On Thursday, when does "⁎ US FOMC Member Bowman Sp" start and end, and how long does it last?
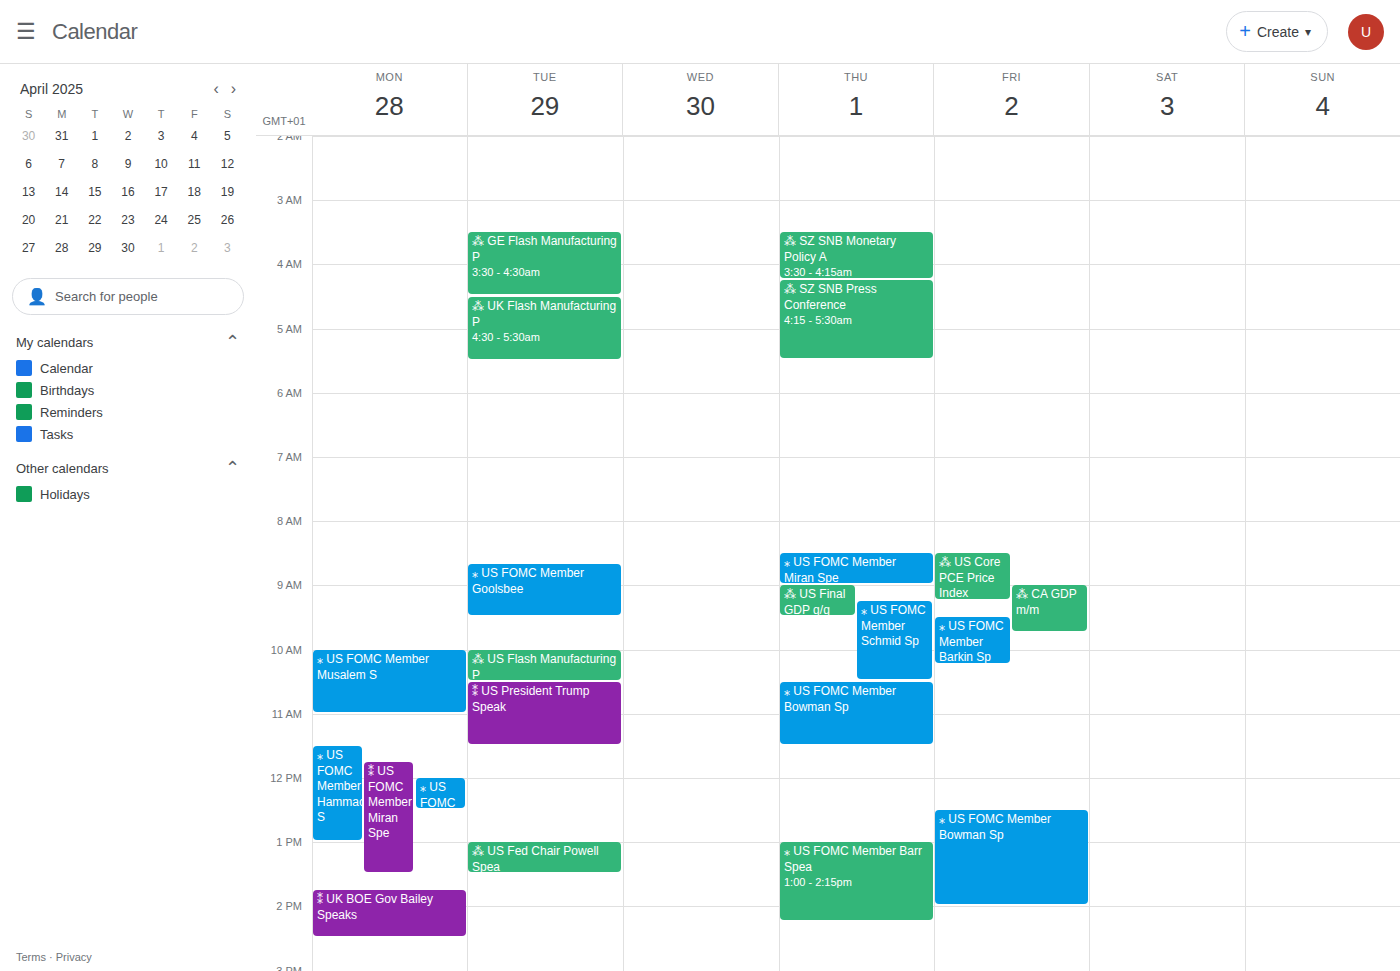
10:30 AM to 11:30 AM, 1 hour